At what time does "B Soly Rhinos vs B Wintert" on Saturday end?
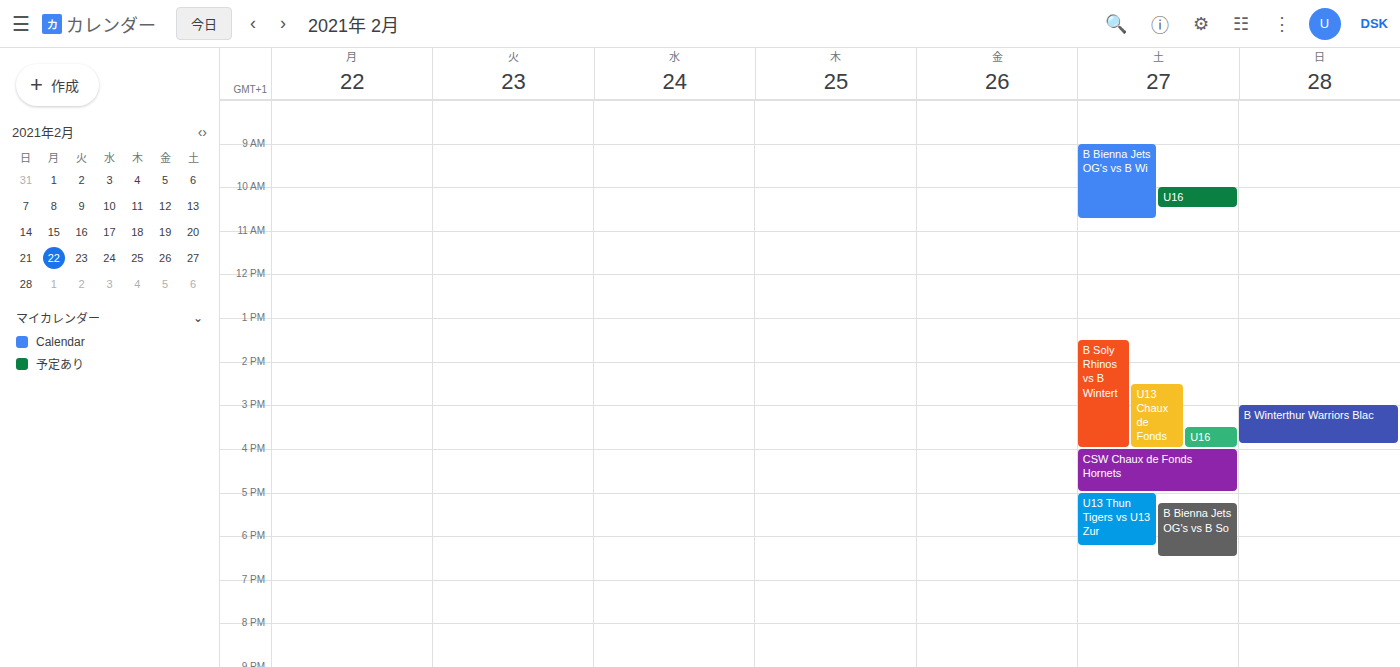
4:00 PM